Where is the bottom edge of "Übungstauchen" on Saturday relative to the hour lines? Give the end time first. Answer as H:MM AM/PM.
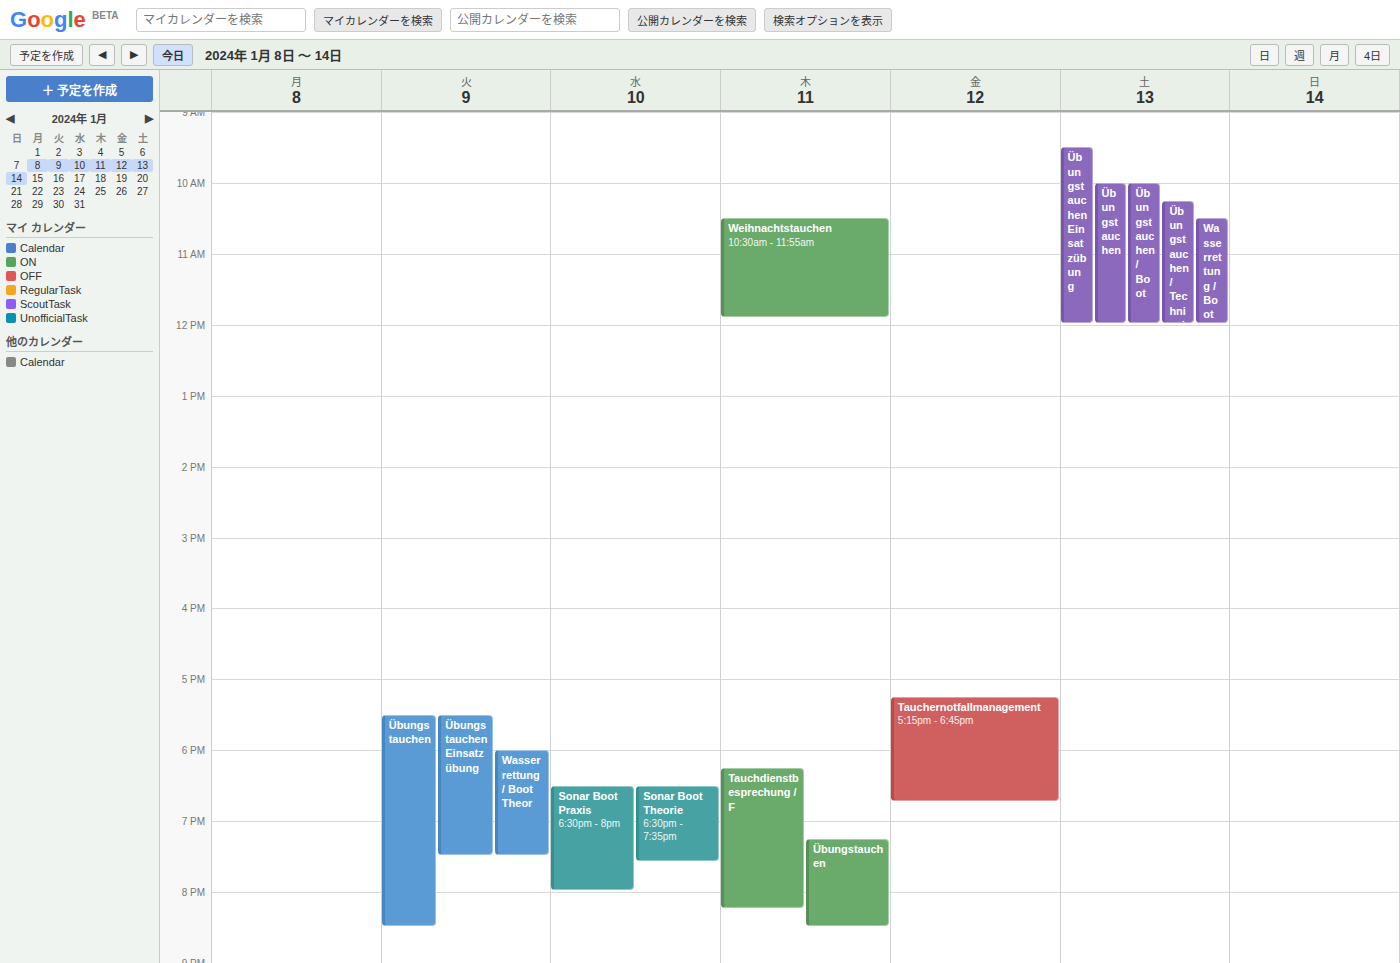
12:00 PM -- exactly on the 12 PM line.